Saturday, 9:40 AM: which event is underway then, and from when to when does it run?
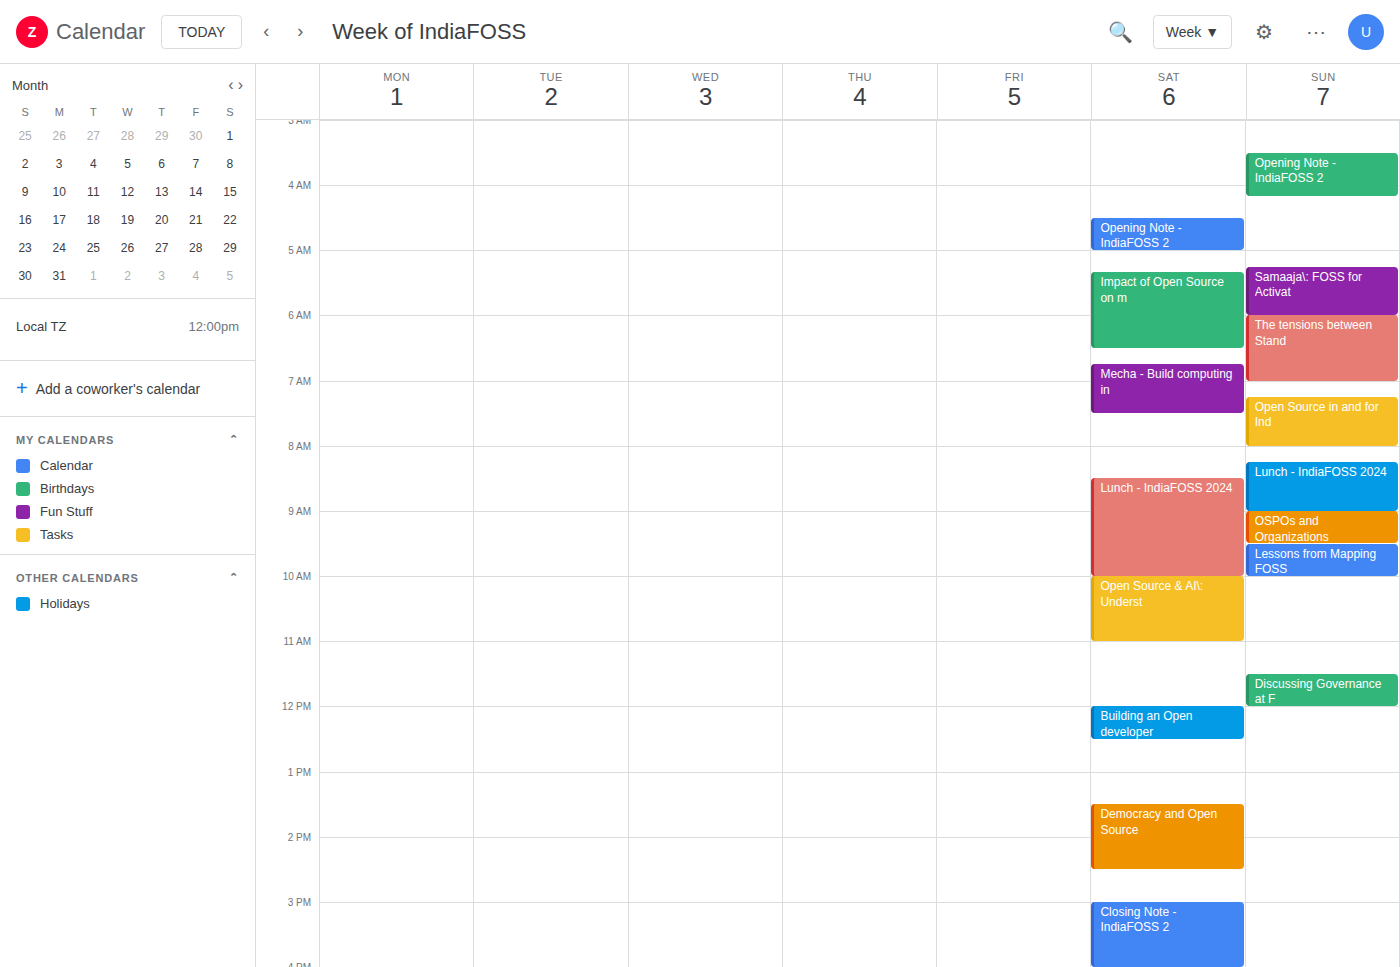
"Lunch - IndiaFOSS 2024", 8:30 AM to 10:00 AM